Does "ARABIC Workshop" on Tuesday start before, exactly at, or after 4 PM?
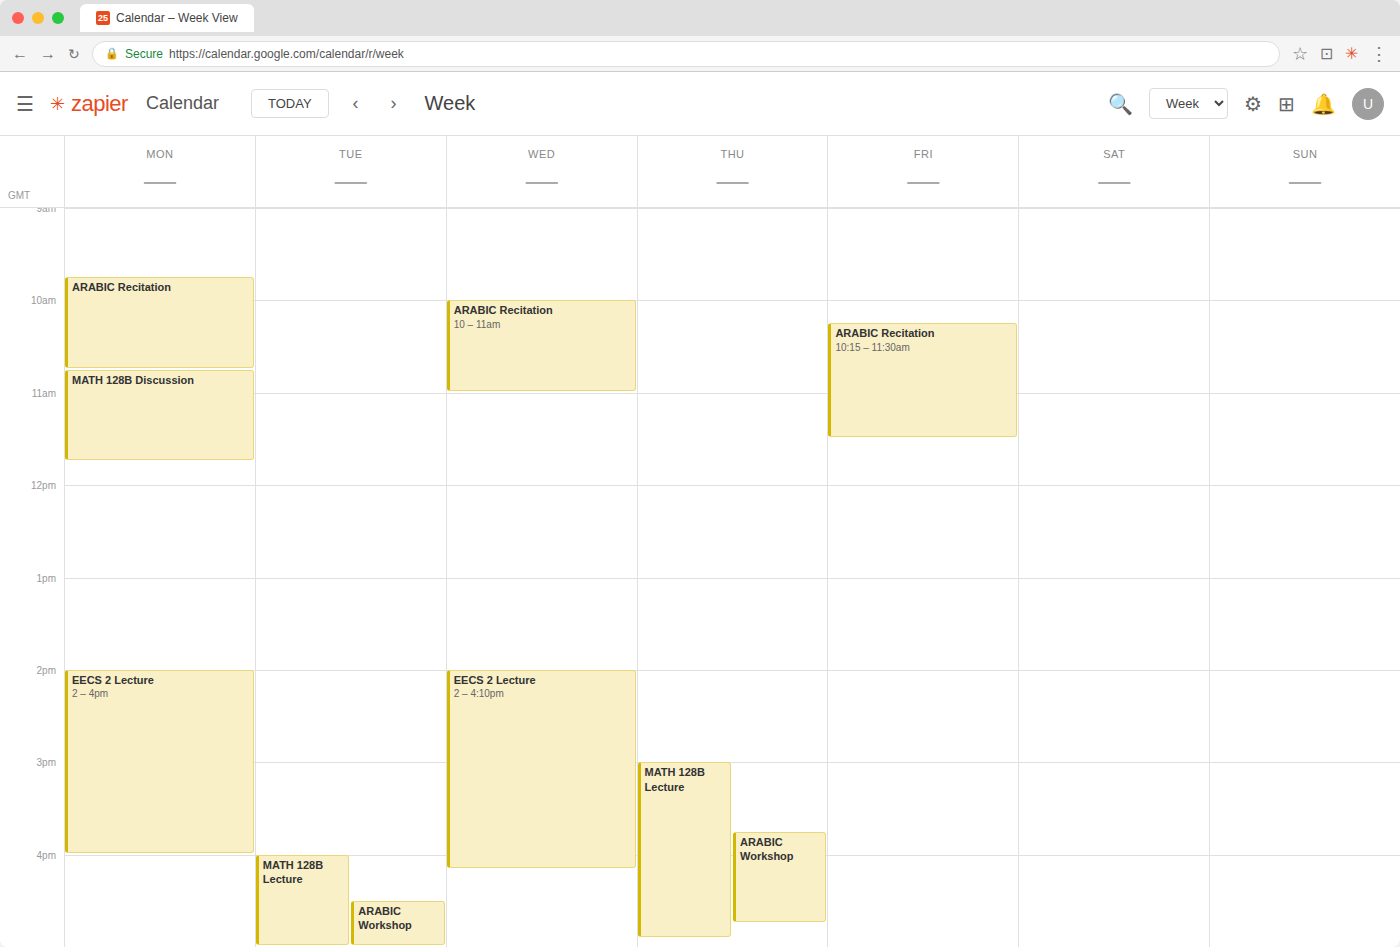
4:30 PM -- after 4 PM, 30 minutes below the 4 PM line.